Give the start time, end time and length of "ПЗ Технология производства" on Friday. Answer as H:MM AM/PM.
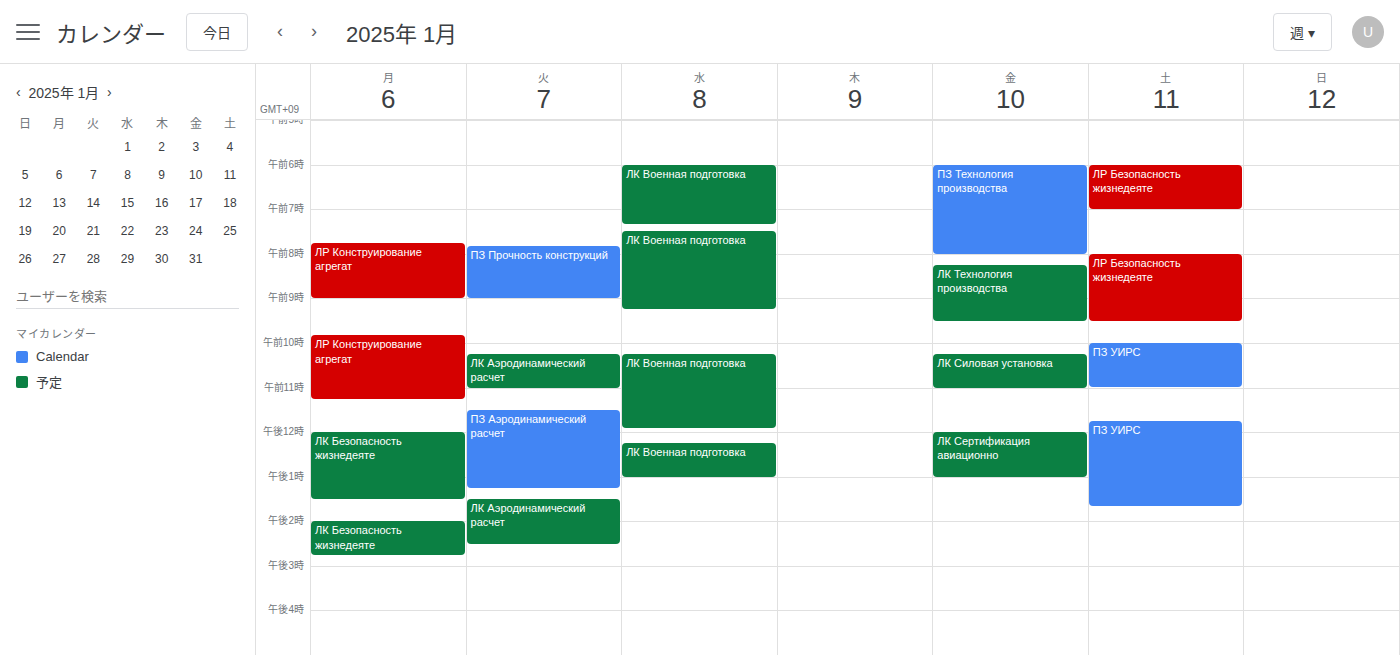
6:00 AM to 8:00 AM, 2 hours